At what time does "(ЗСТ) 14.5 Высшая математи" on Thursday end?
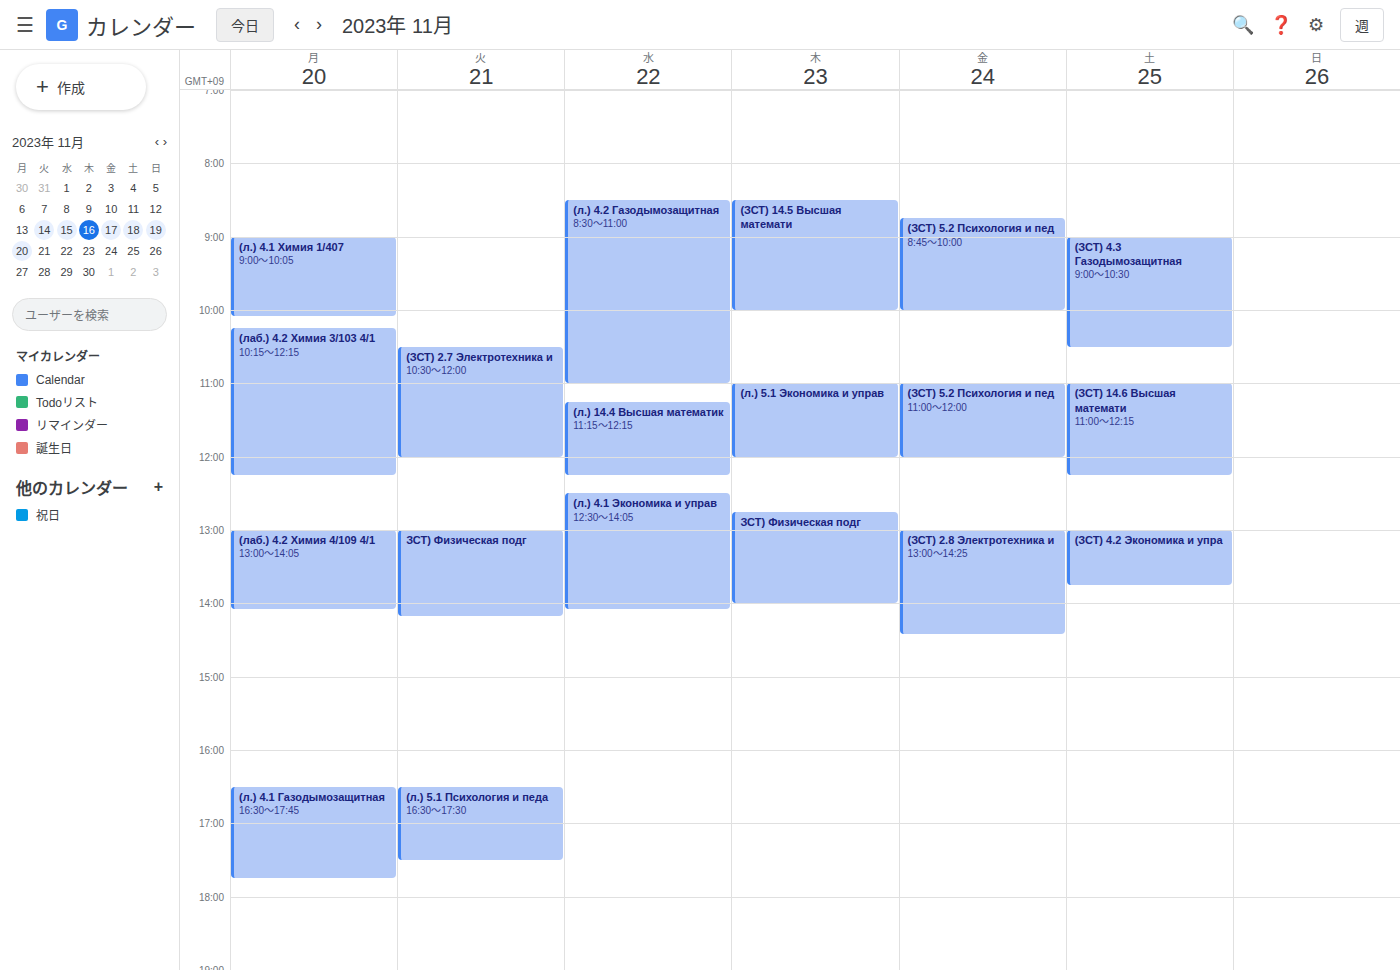
10:00 AM